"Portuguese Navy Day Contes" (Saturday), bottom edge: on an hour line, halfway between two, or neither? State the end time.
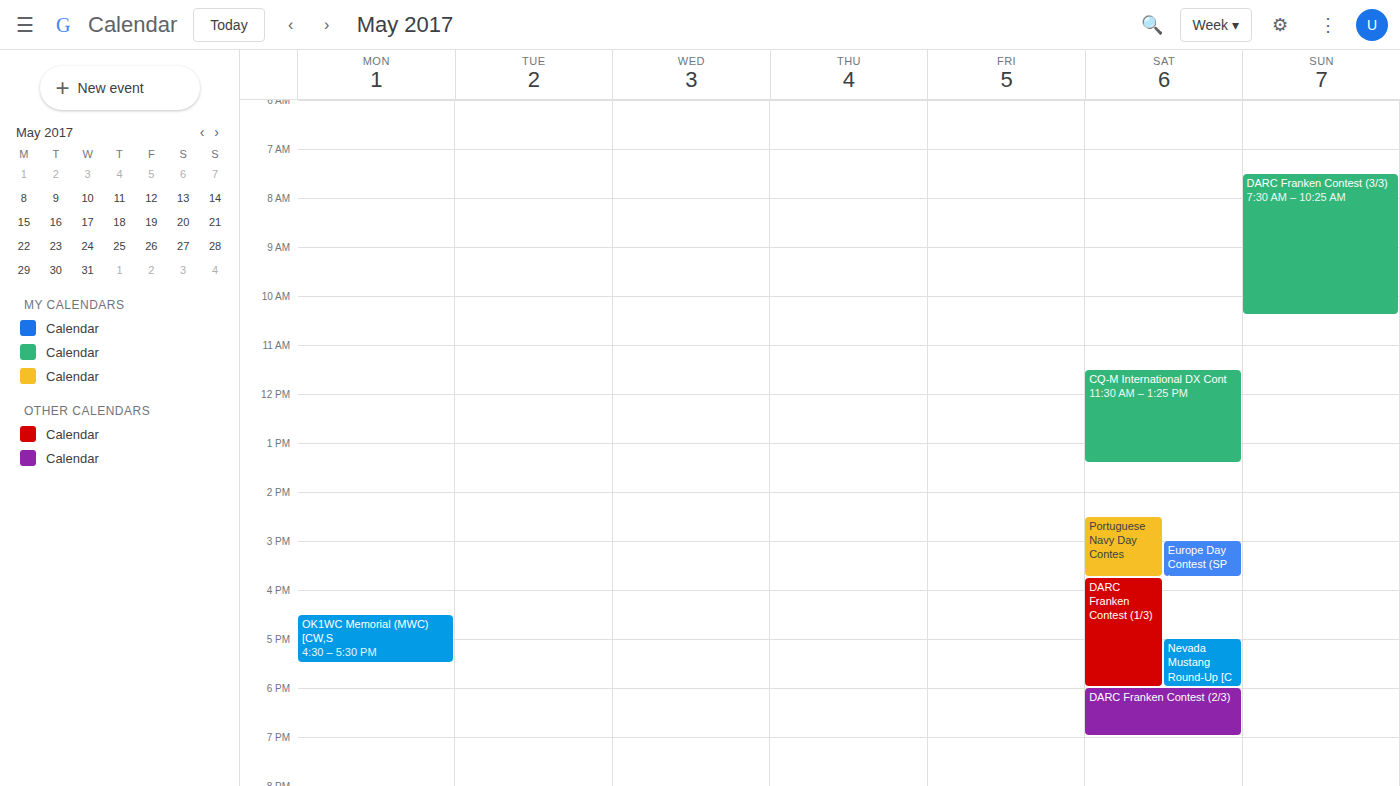
3:45 PM -- neither: three quarters of the way from the 3 PM line to the 4 PM line.